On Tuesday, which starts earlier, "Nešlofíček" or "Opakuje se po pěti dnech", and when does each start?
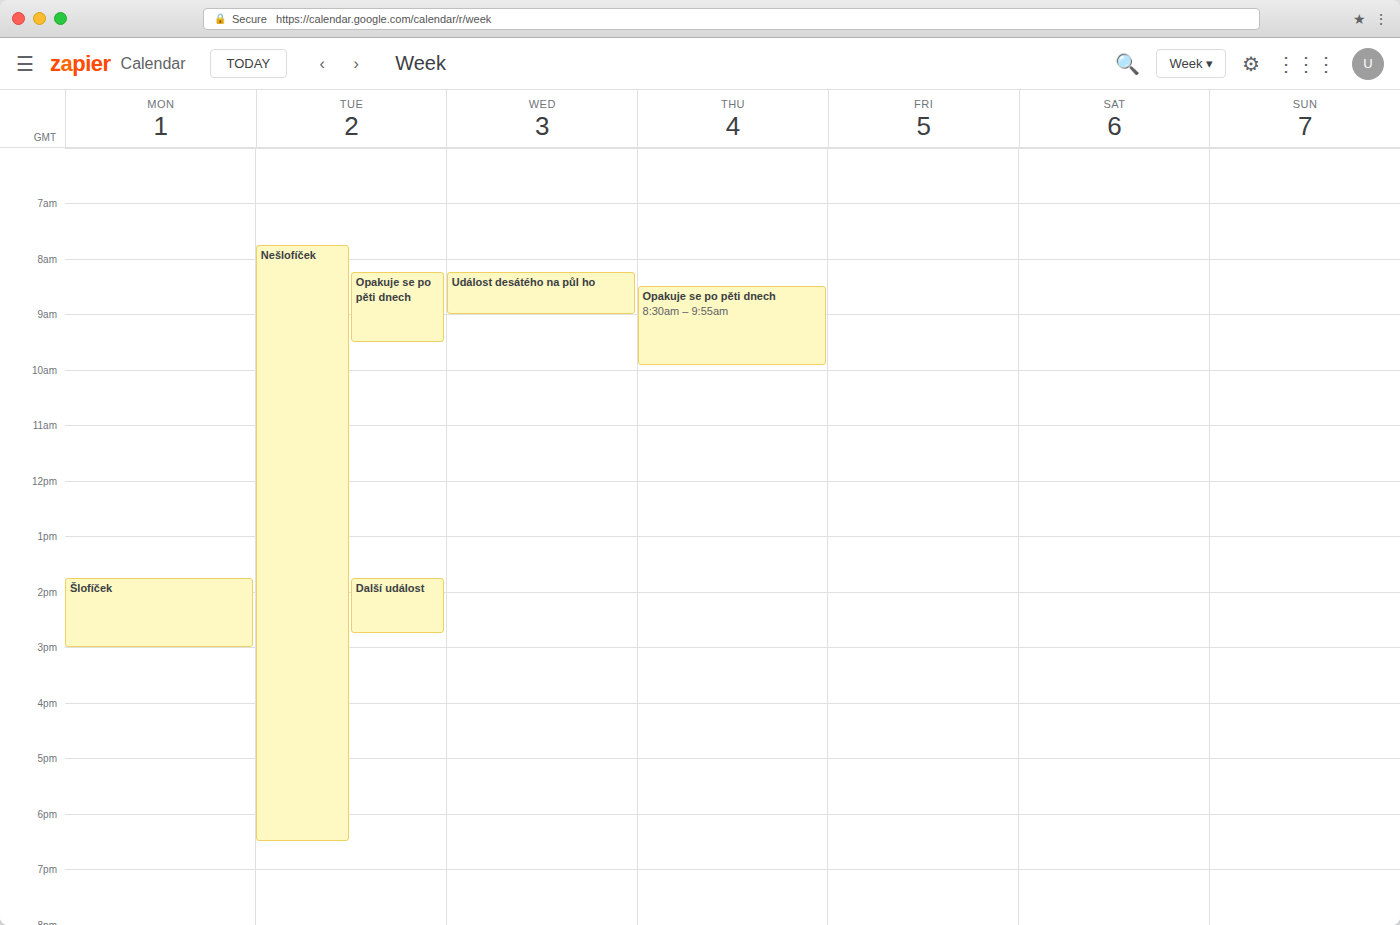
"Nešlofíček" 7:45 AM; "Opakuje se po pěti dnech" 8:15 AM.